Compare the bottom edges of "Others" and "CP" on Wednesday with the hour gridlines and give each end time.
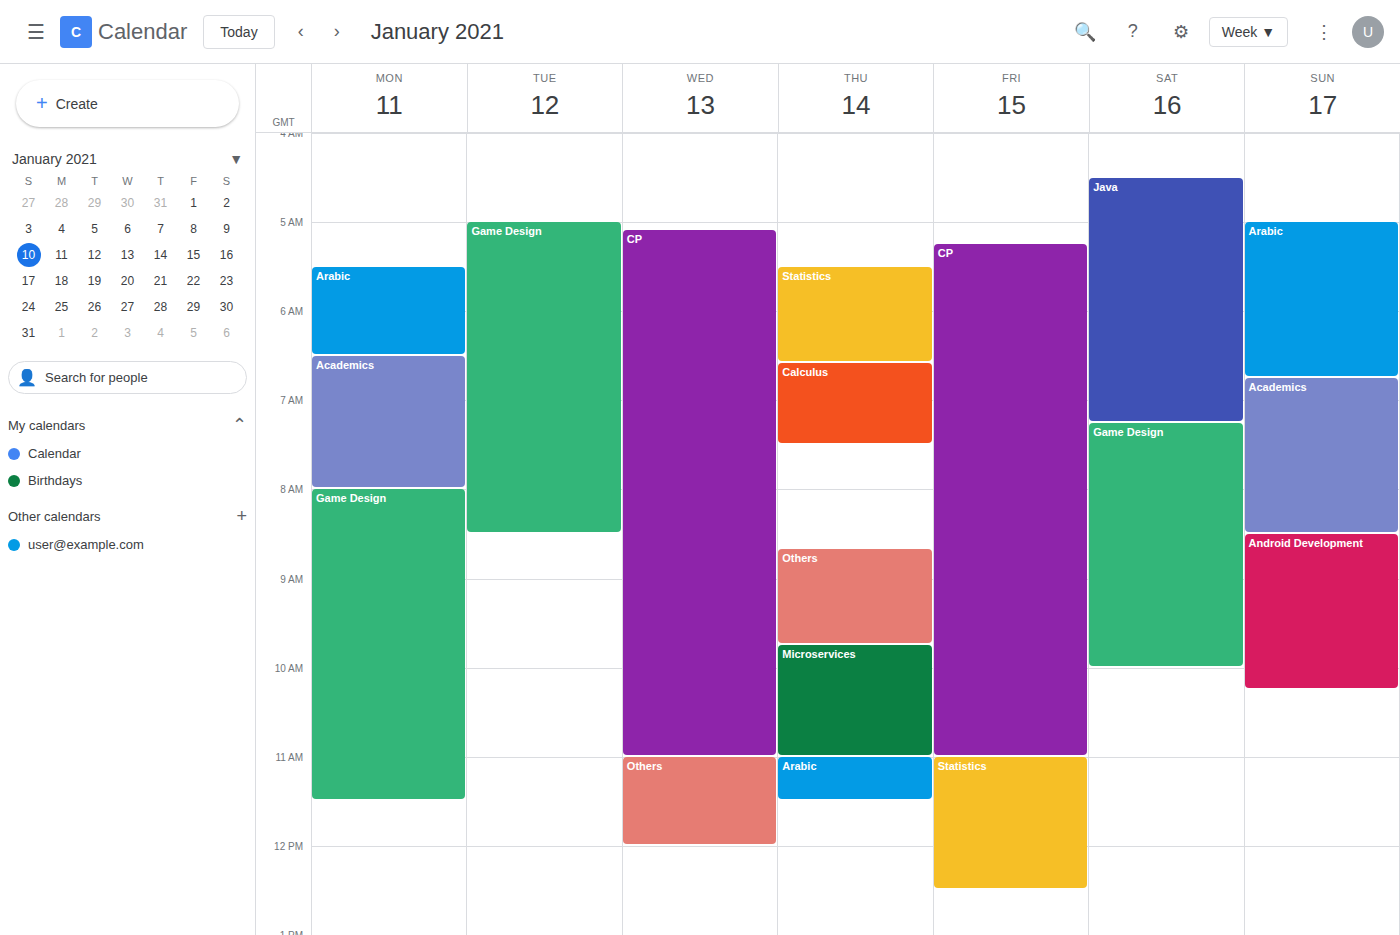
"Others": 12:00 PM, exactly on the 12 PM line. "CP": 11:00 AM, exactly on the 11 AM line.